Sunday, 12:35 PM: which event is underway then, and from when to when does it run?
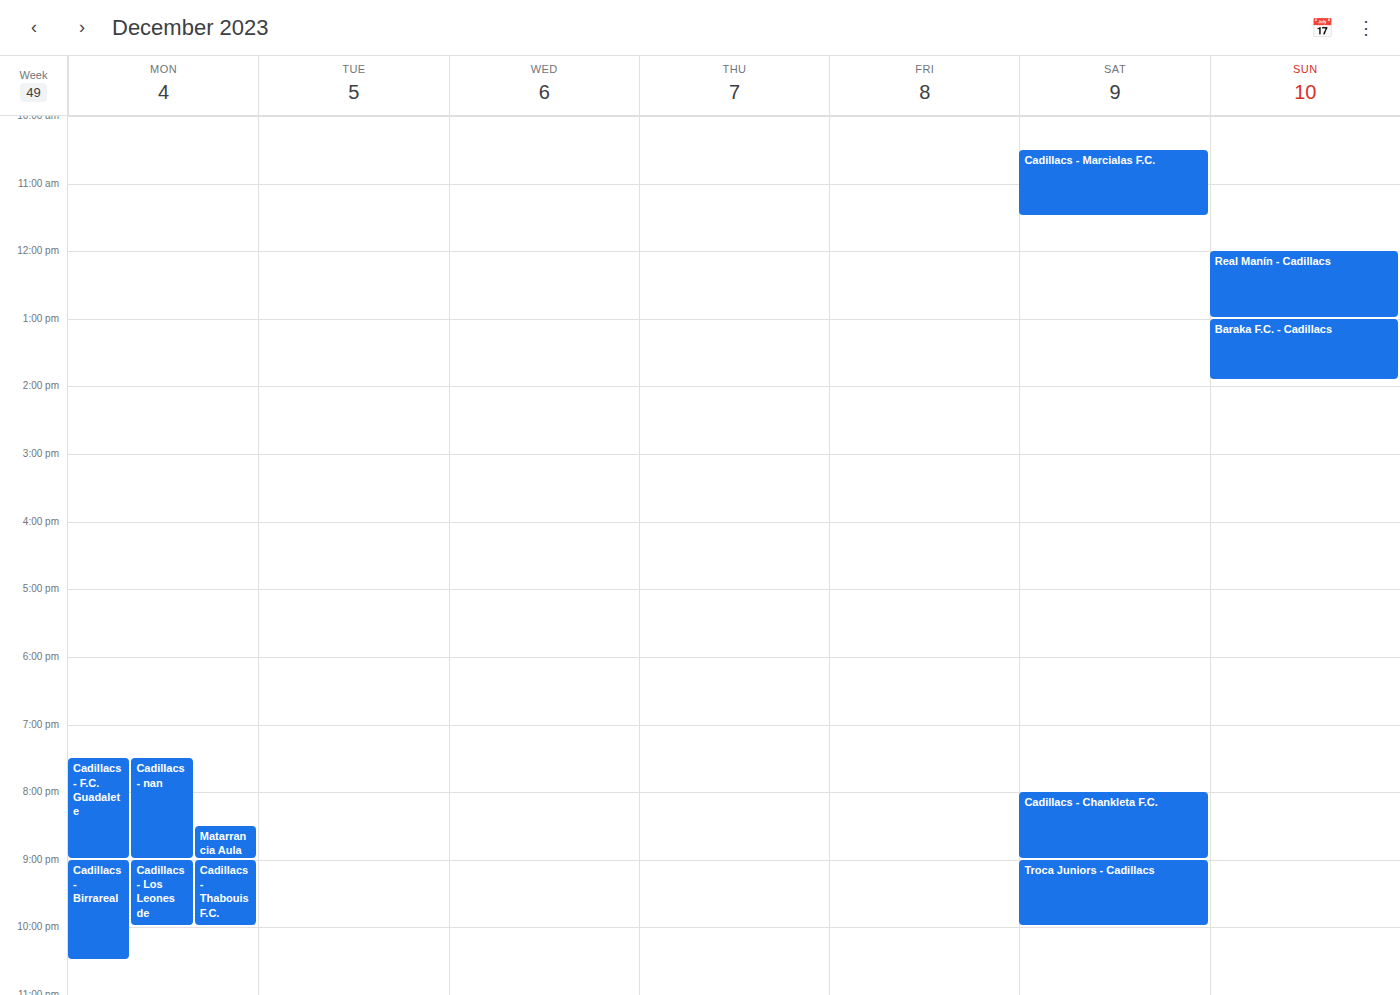
"Real Manín - Cadillacs", 12:00 PM to 1:00 PM